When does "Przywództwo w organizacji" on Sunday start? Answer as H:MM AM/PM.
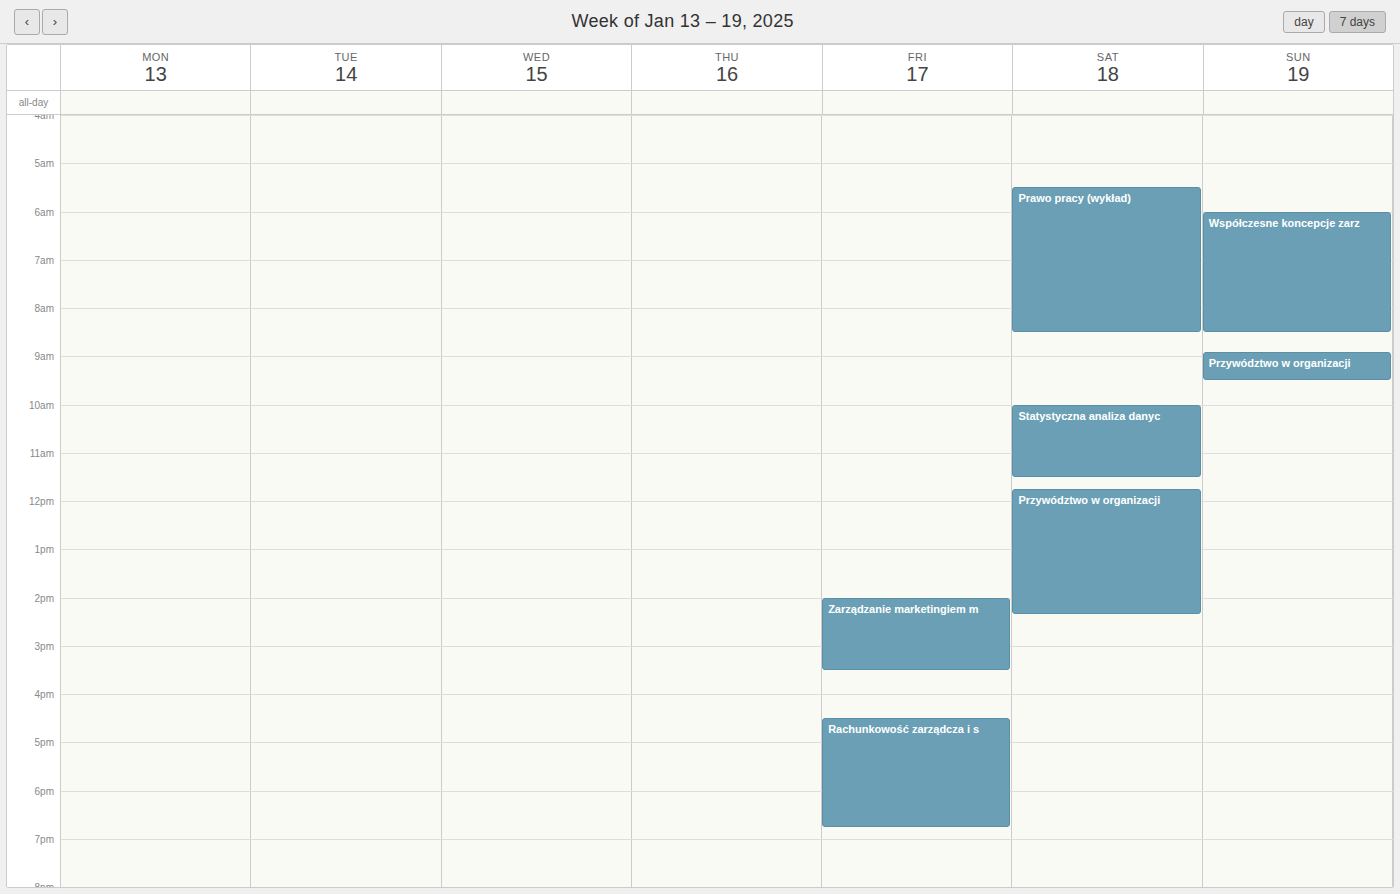
8:55 AM